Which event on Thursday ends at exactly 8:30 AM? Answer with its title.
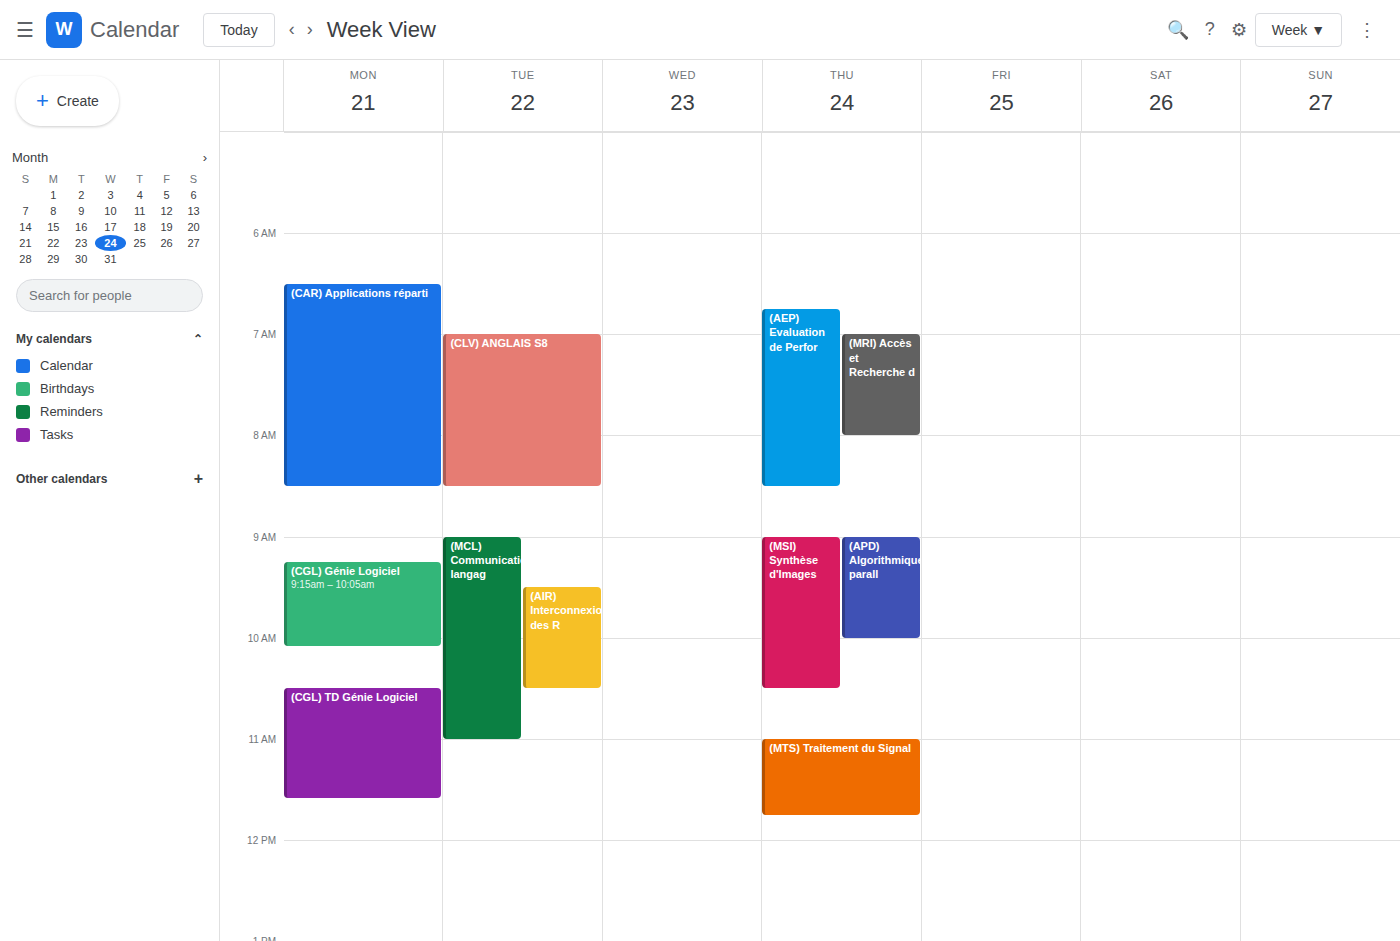
"(AEP) Evaluation de Perfor"